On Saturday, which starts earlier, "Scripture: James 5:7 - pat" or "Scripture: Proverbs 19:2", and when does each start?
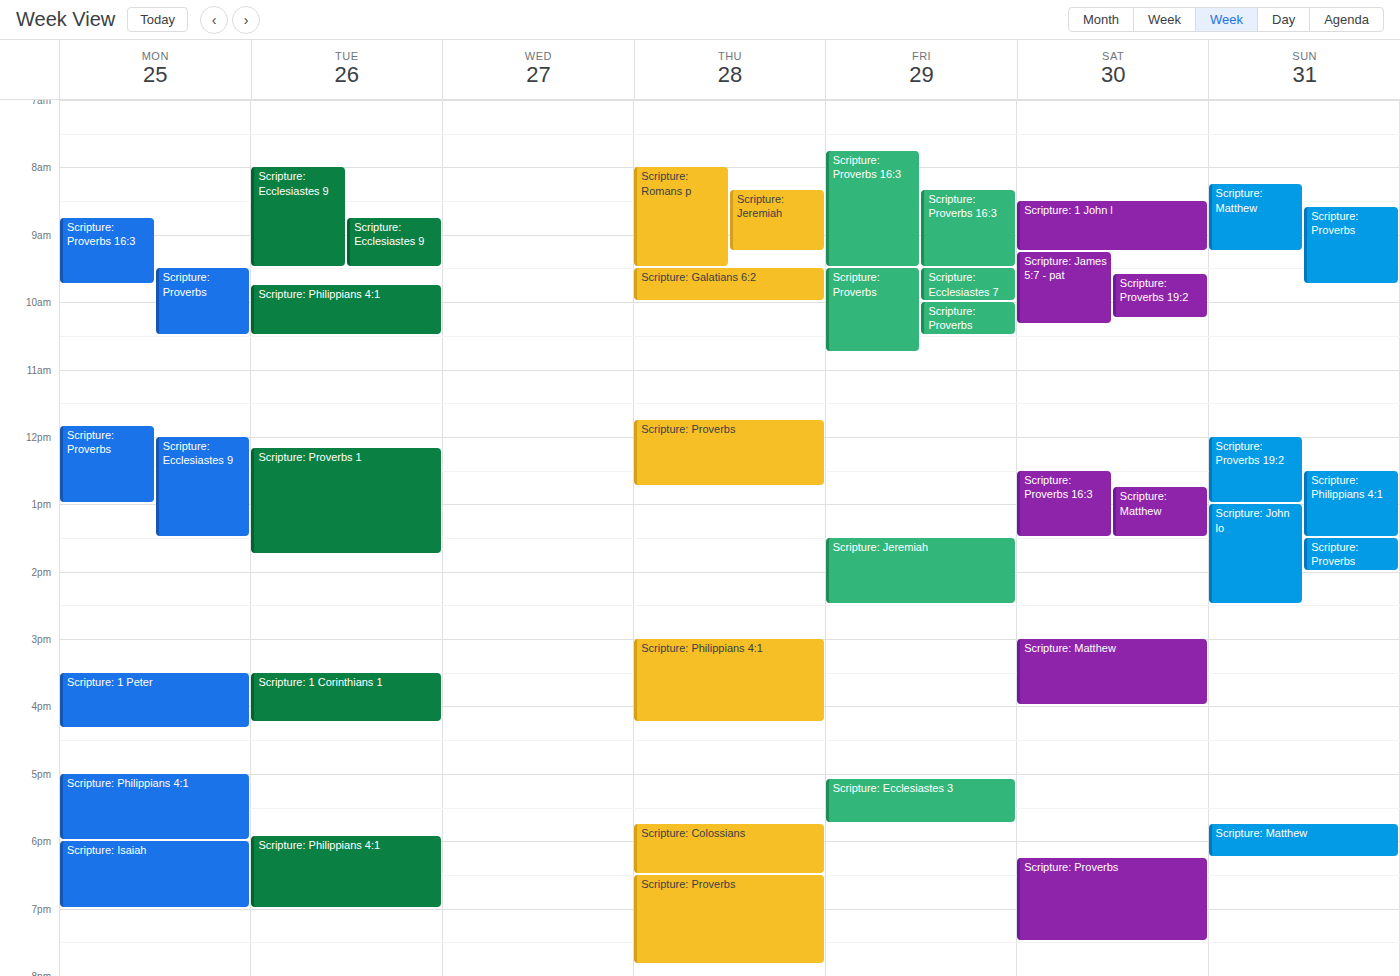
"Scripture: James 5:7 - pat" 9:15 AM; "Scripture: Proverbs 19:2" 9:35 AM.